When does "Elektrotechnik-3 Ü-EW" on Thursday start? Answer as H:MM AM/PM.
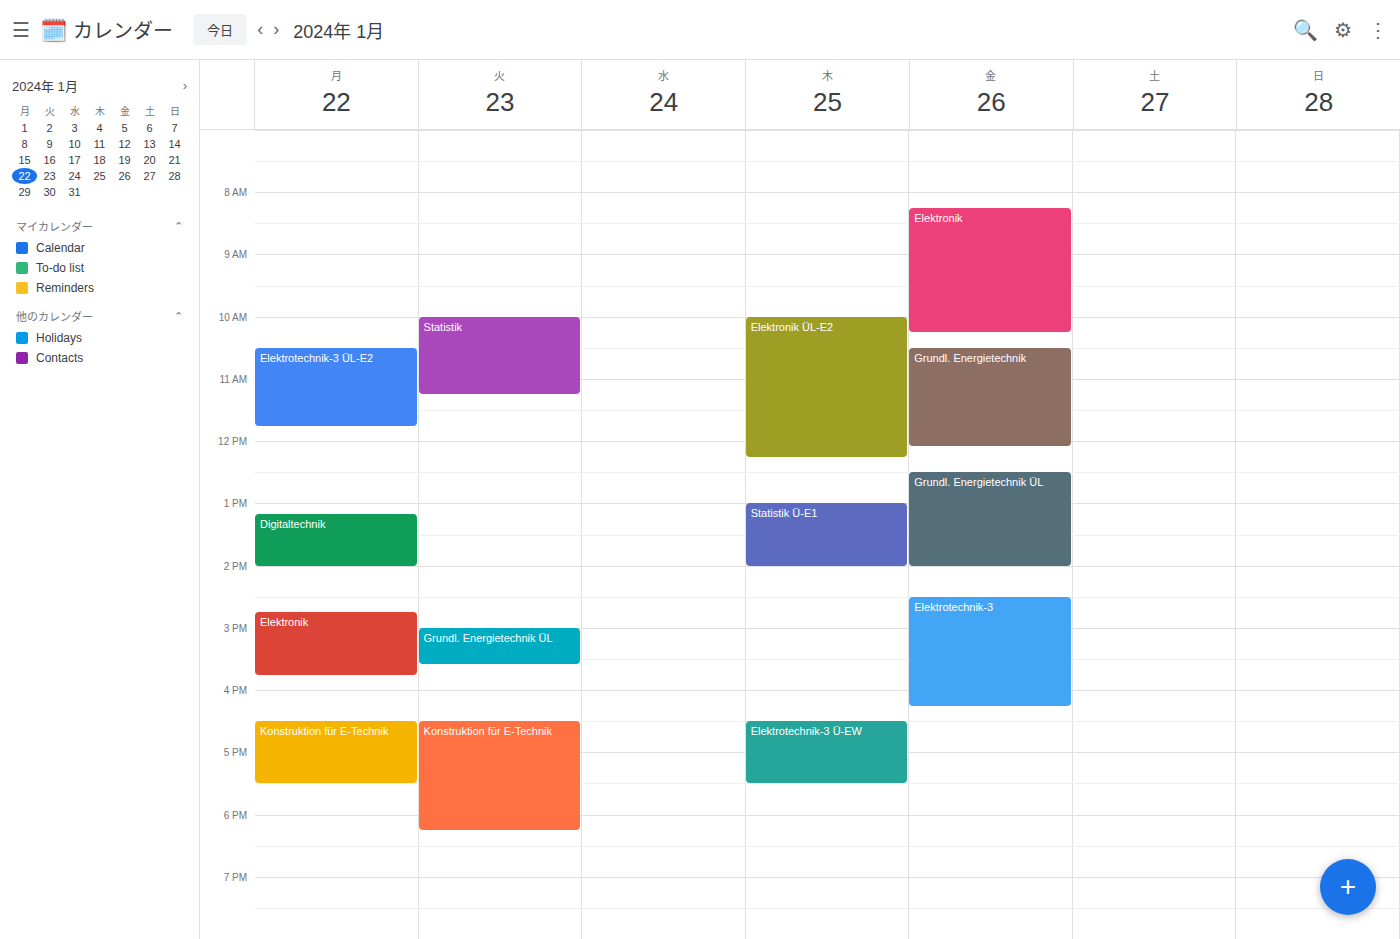
4:30 PM